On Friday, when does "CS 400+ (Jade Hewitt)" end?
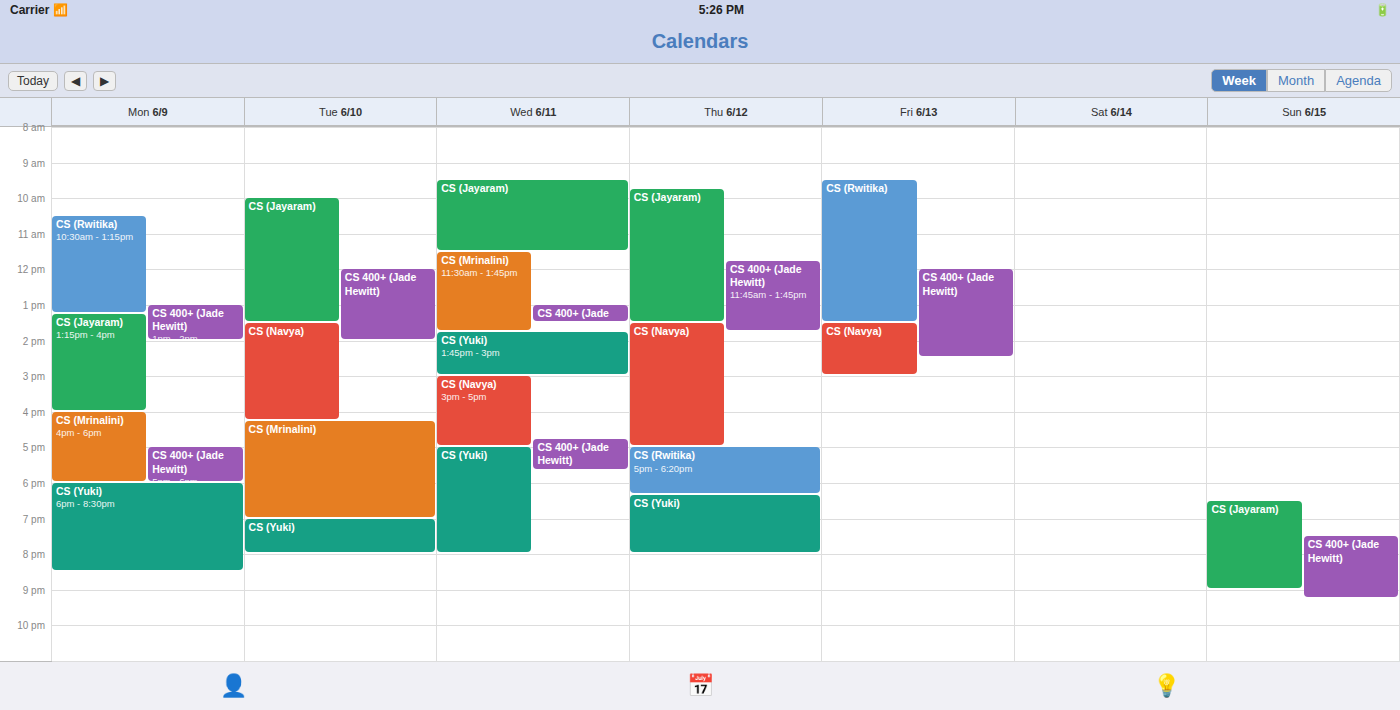
2:30 PM